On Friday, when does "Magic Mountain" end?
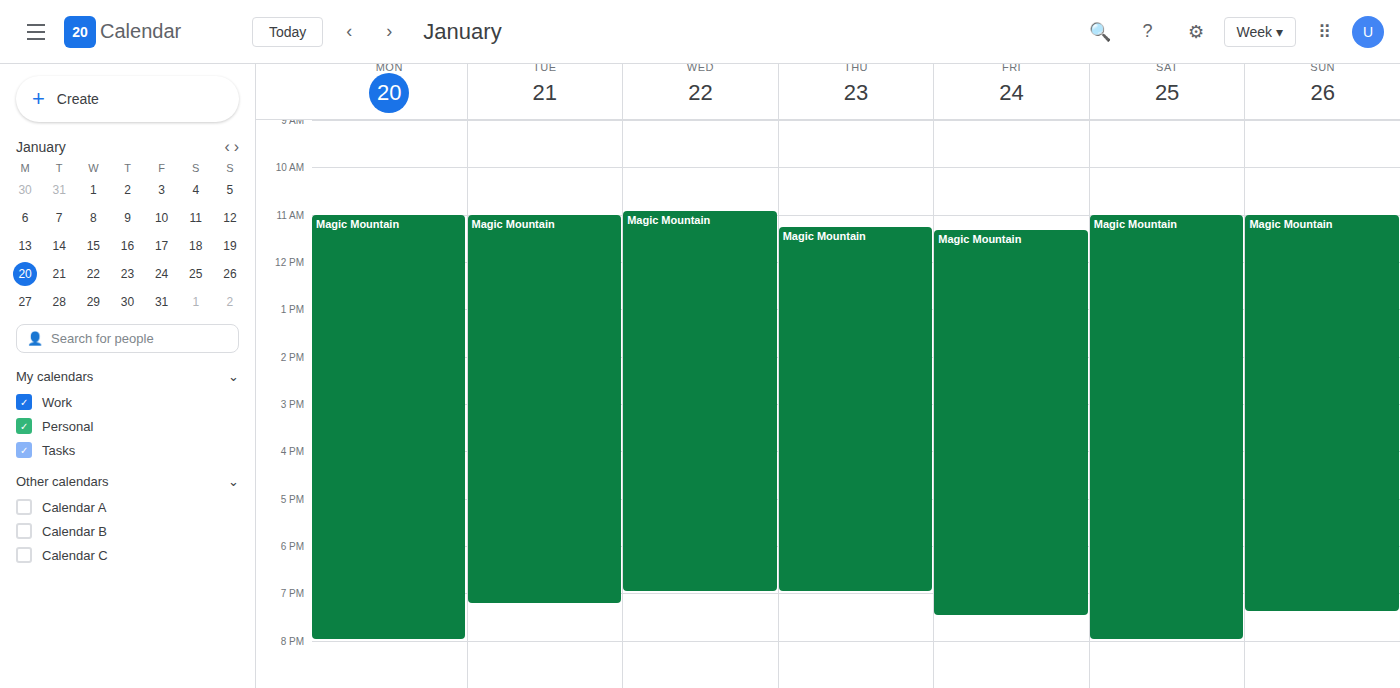
7:30 PM